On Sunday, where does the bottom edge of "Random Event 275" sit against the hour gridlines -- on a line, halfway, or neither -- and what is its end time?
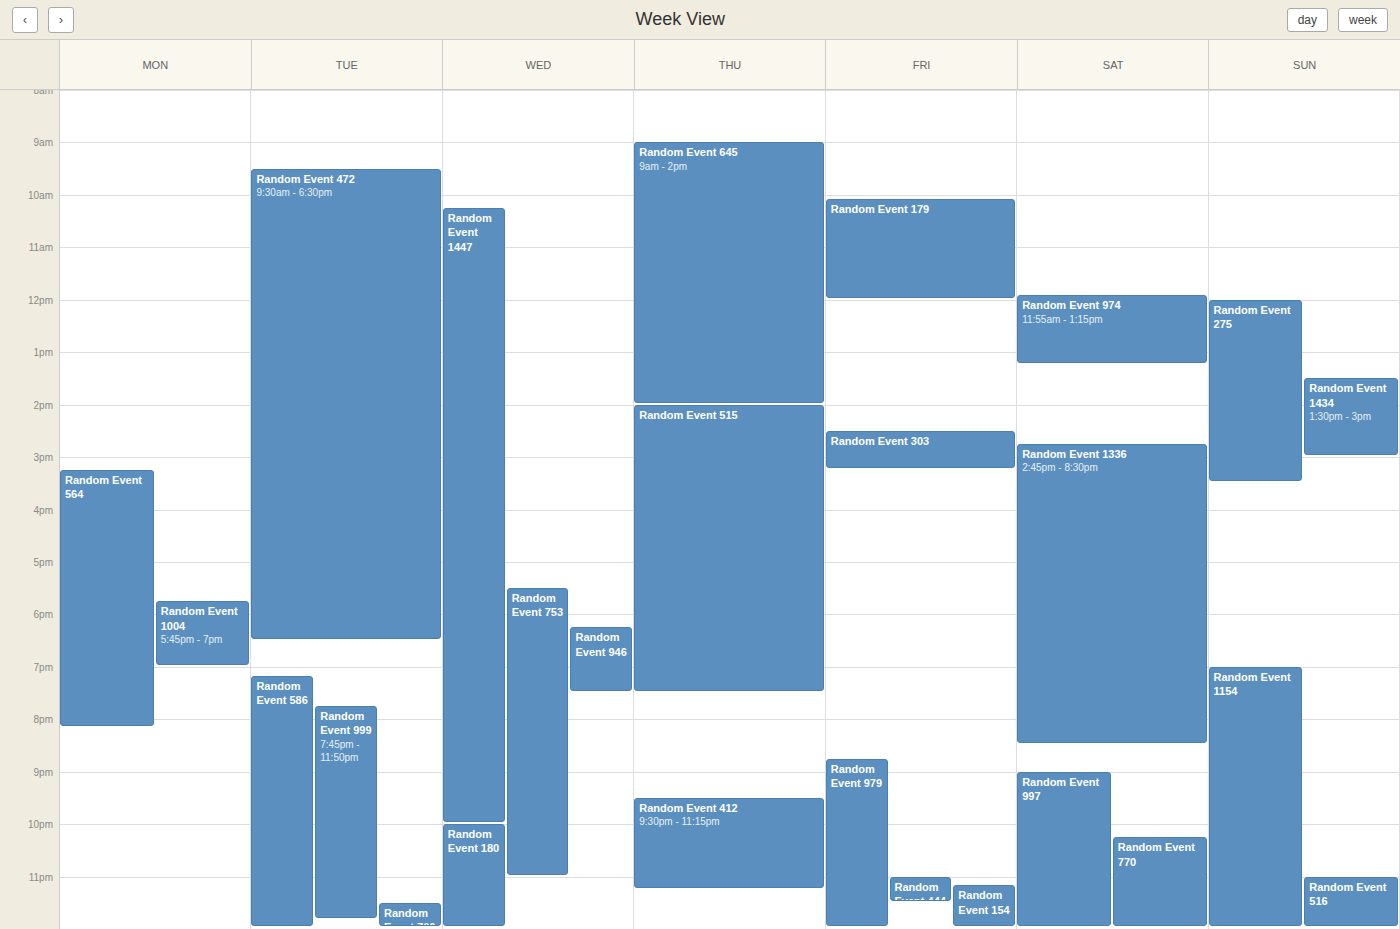
3:30 PM -- halfway between the 3 PM and 4 PM lines.